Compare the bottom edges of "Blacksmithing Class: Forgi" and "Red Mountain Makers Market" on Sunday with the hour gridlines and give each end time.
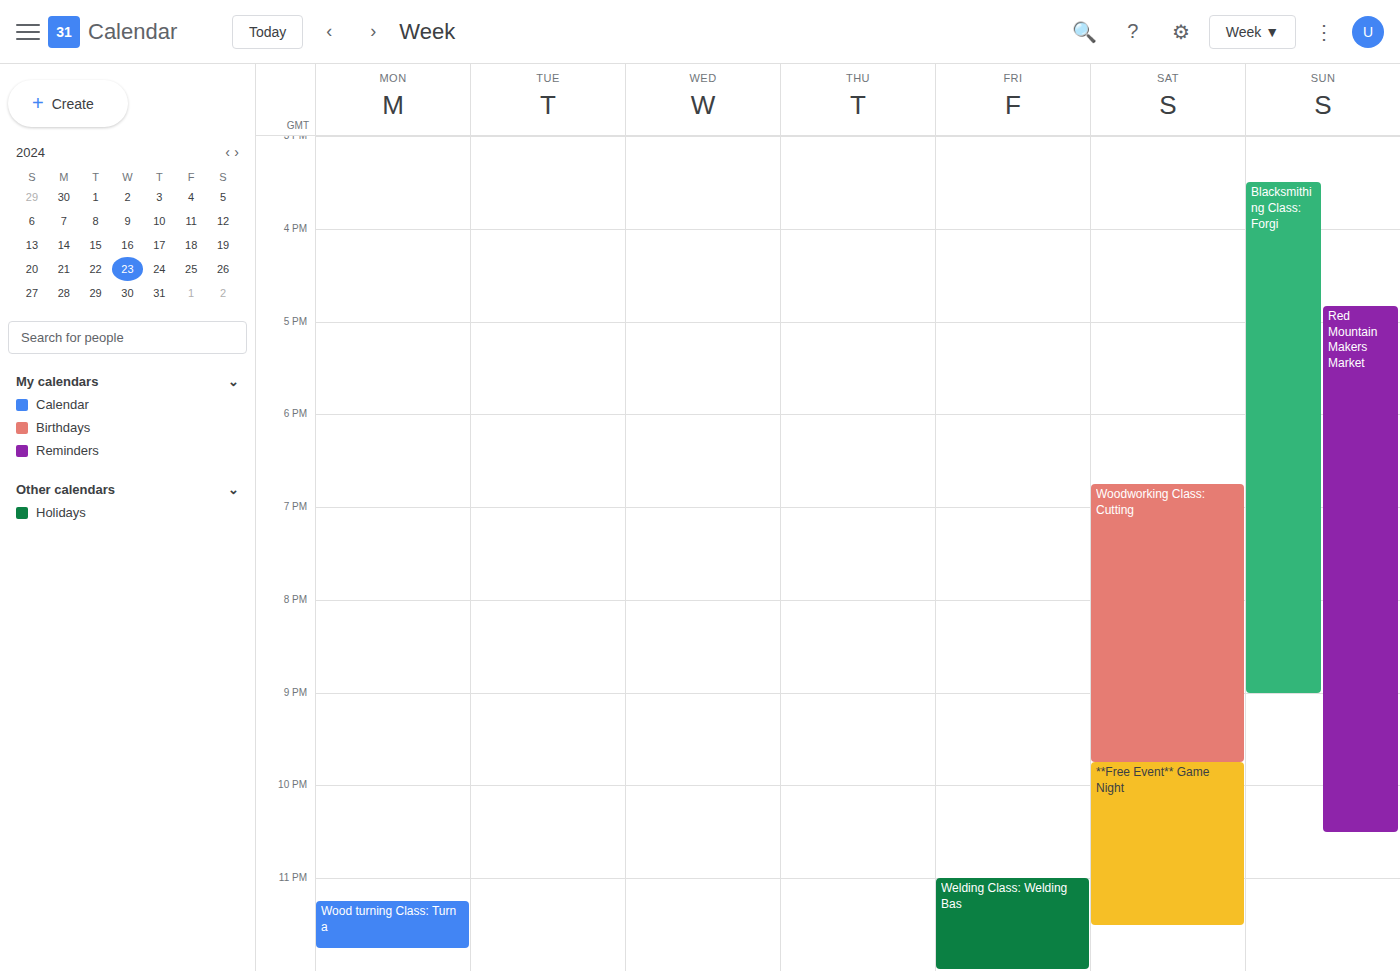
"Blacksmithing Class: Forgi": 9:00 PM, exactly on the 9 PM line. "Red Mountain Makers Market": 10:30 PM, halfway between the 10 PM and 11 PM lines.